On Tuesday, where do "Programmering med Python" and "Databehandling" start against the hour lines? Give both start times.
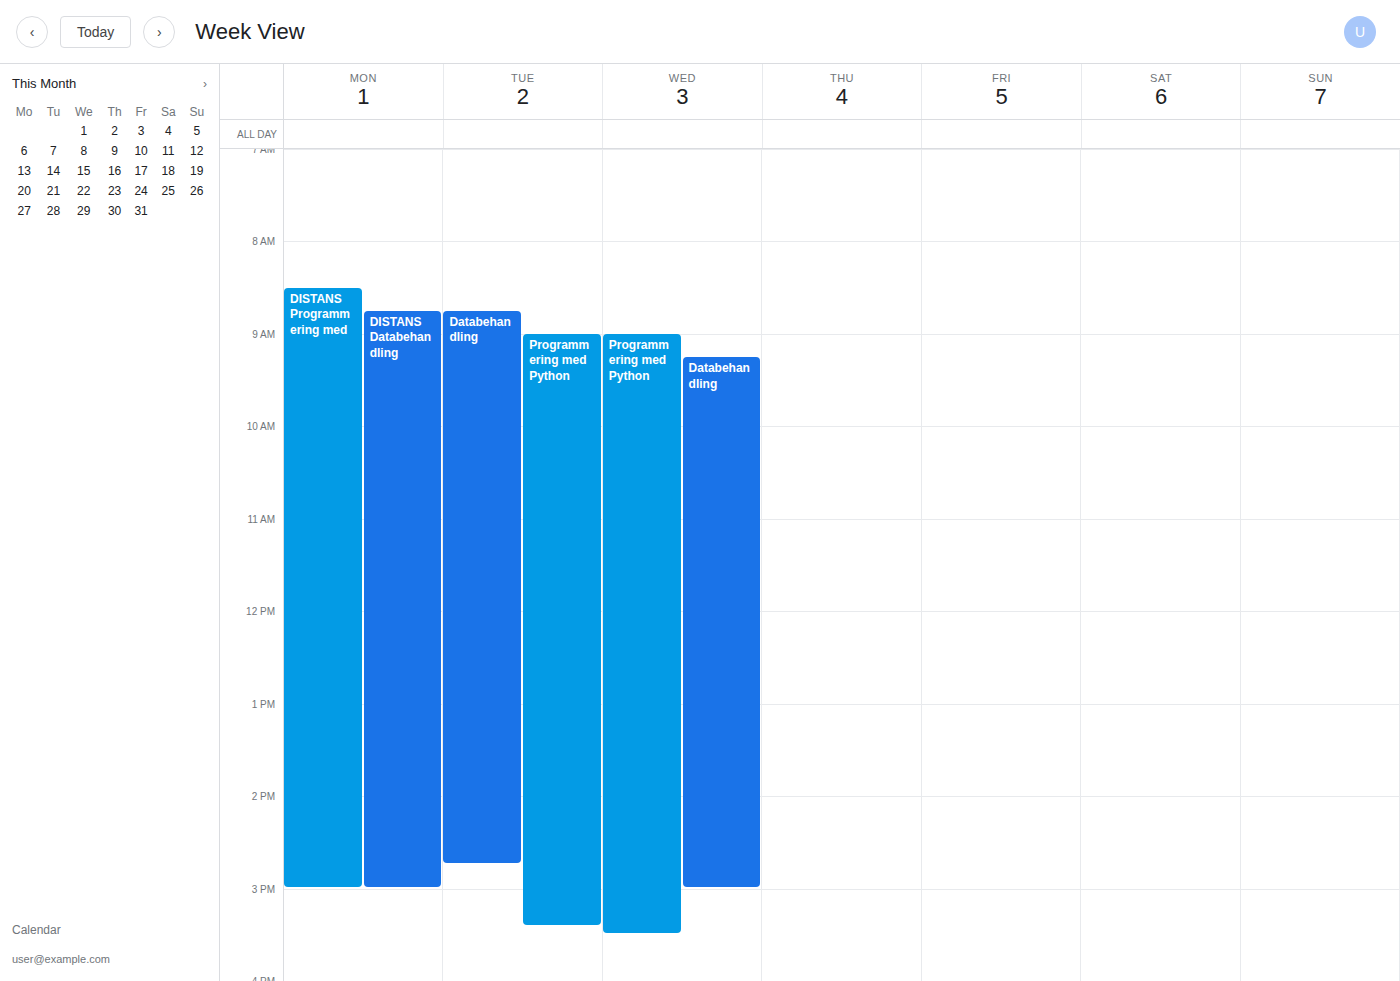
"Programmering med Python": 9:00 AM, exactly on the 9 AM line. "Databehandling": 8:45 AM, neither: three quarters of the way from the 8 AM line to the 9 AM line.